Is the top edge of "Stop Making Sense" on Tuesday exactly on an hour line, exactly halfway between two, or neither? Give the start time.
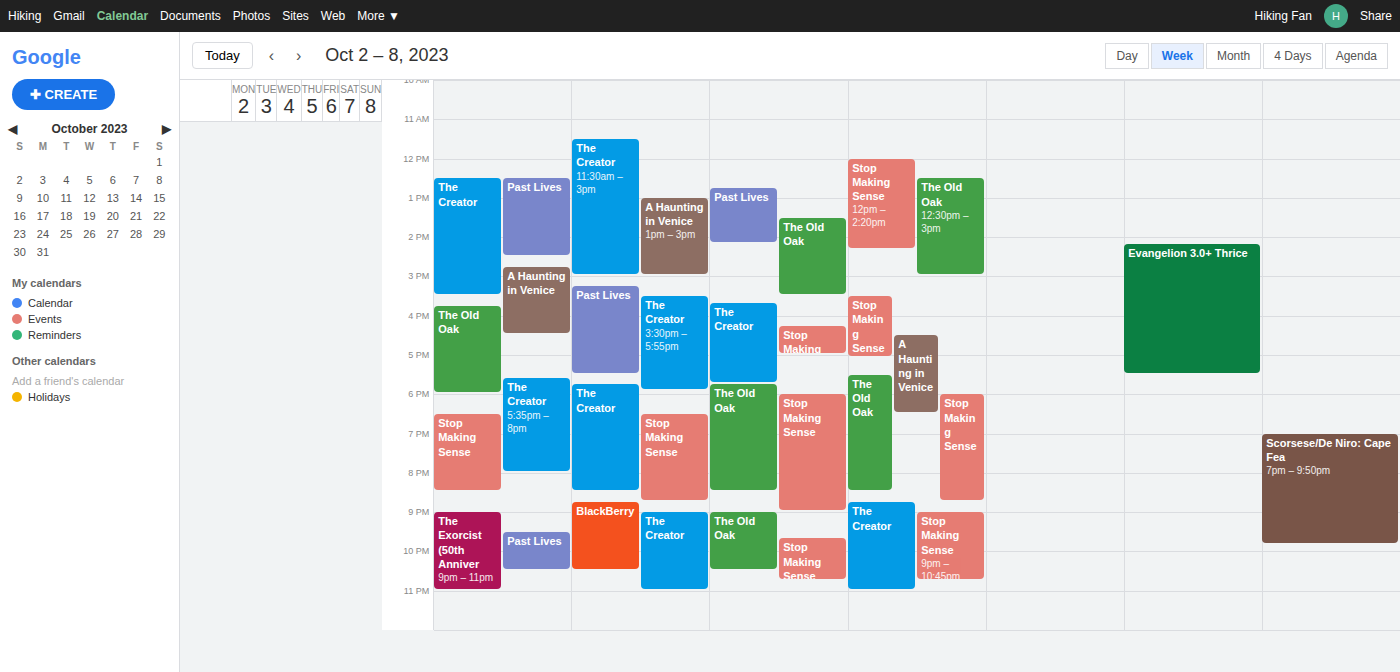
6:30 PM -- halfway between the 6 PM and 7 PM lines.